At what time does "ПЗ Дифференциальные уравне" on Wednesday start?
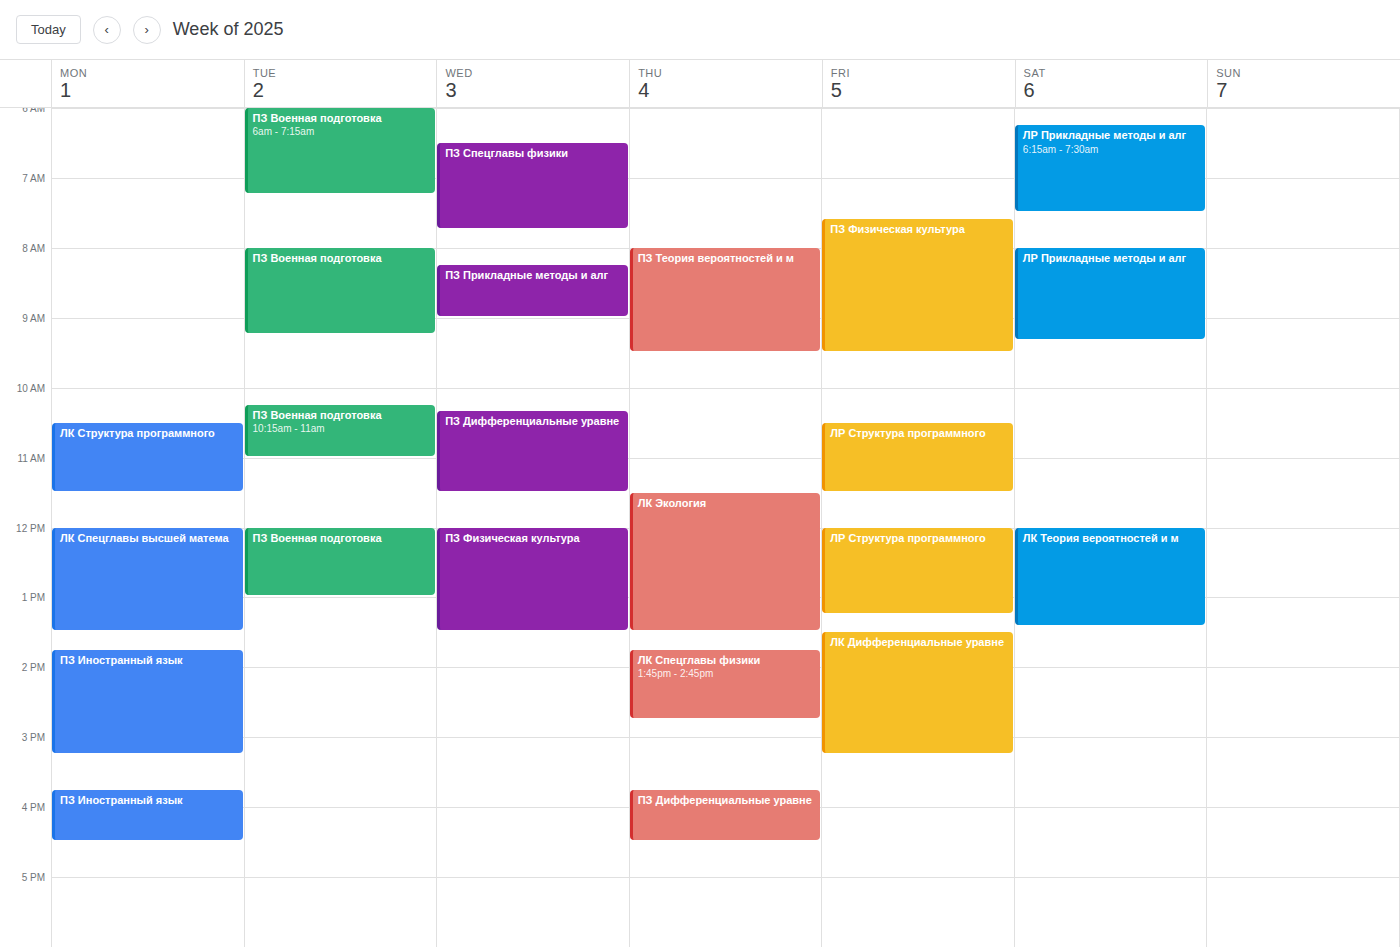
10:20 AM